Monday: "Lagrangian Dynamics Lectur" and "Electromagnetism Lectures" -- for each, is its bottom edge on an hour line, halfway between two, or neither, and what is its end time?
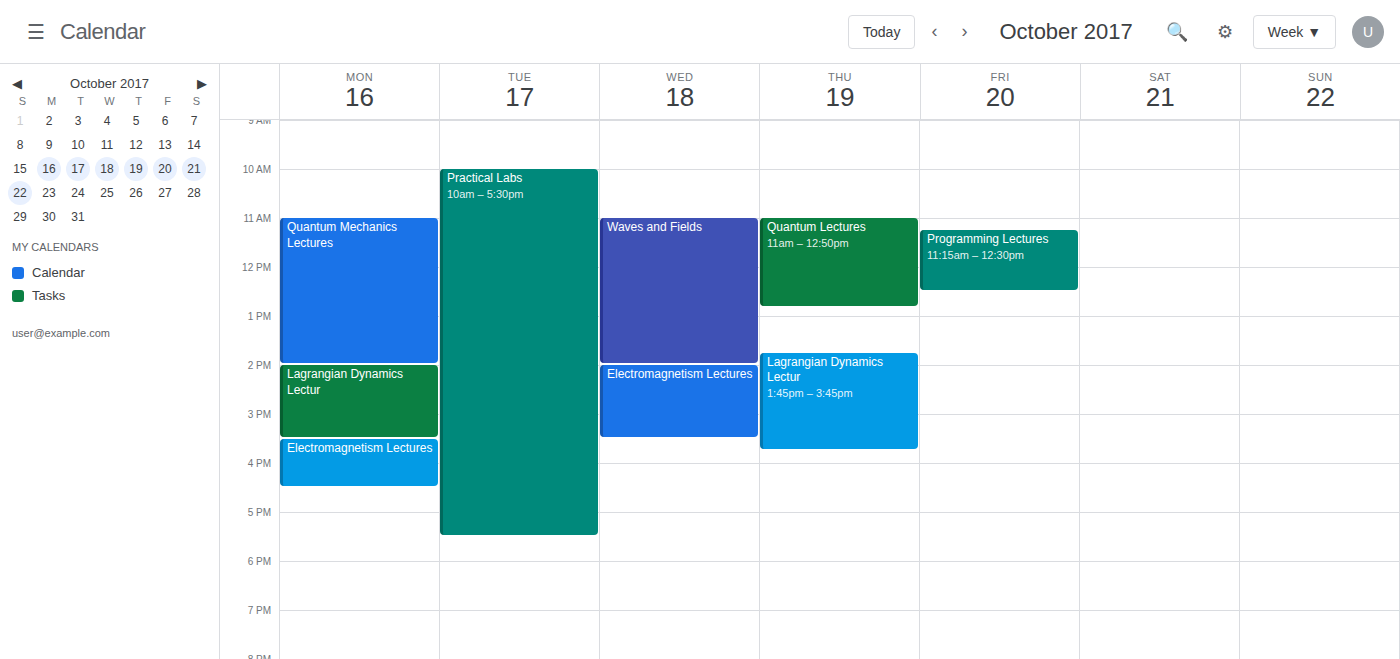
"Lagrangian Dynamics Lectur": 3:30 PM, halfway between the 3 PM and 4 PM lines. "Electromagnetism Lectures": 4:30 PM, halfway between the 4 PM and 5 PM lines.